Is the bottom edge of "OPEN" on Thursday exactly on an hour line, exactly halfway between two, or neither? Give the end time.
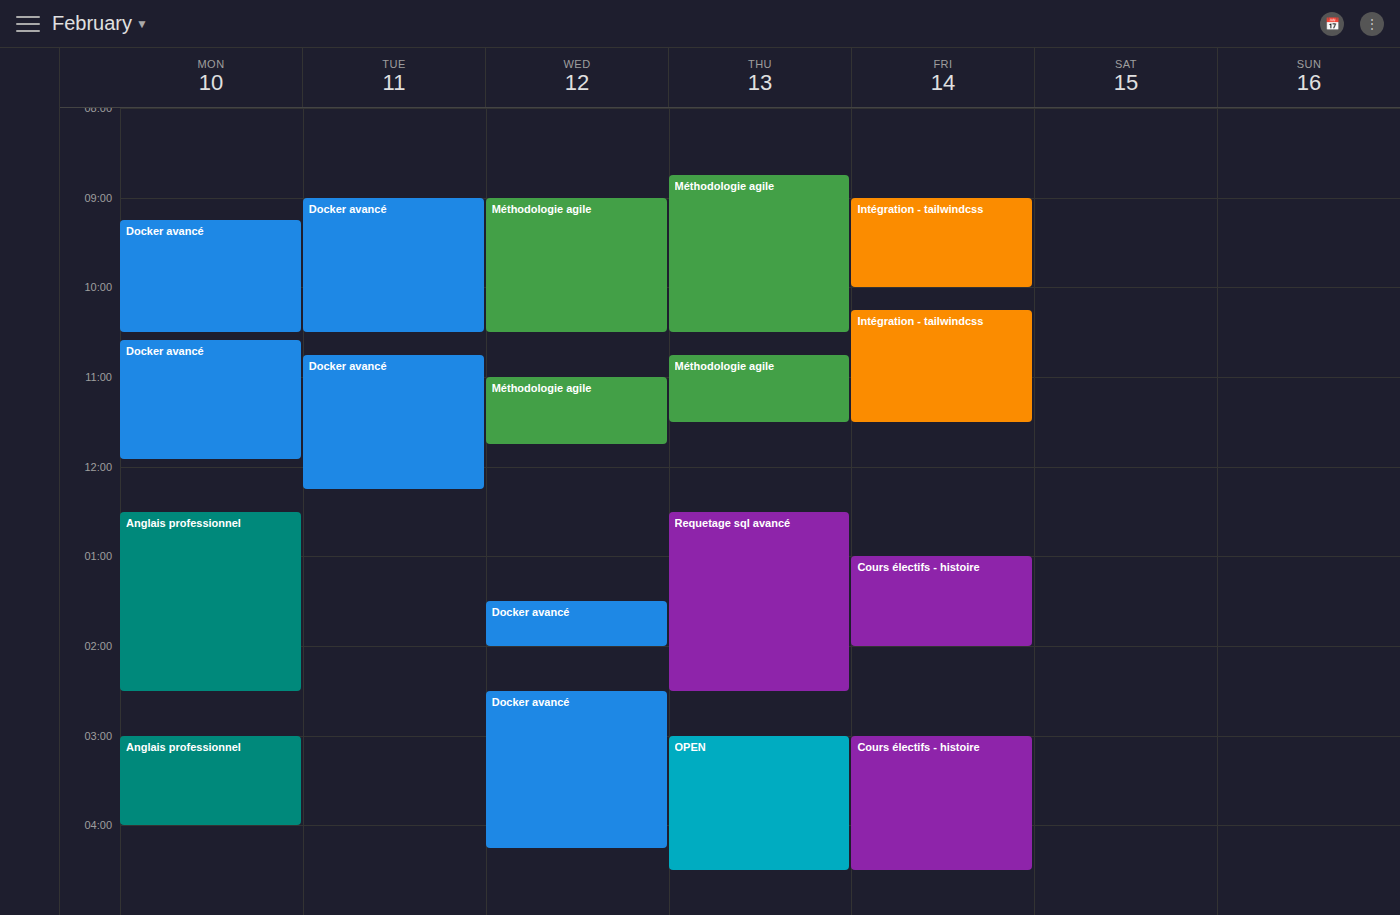
16:30 -- halfway between the 16:00 and 17:00 lines.